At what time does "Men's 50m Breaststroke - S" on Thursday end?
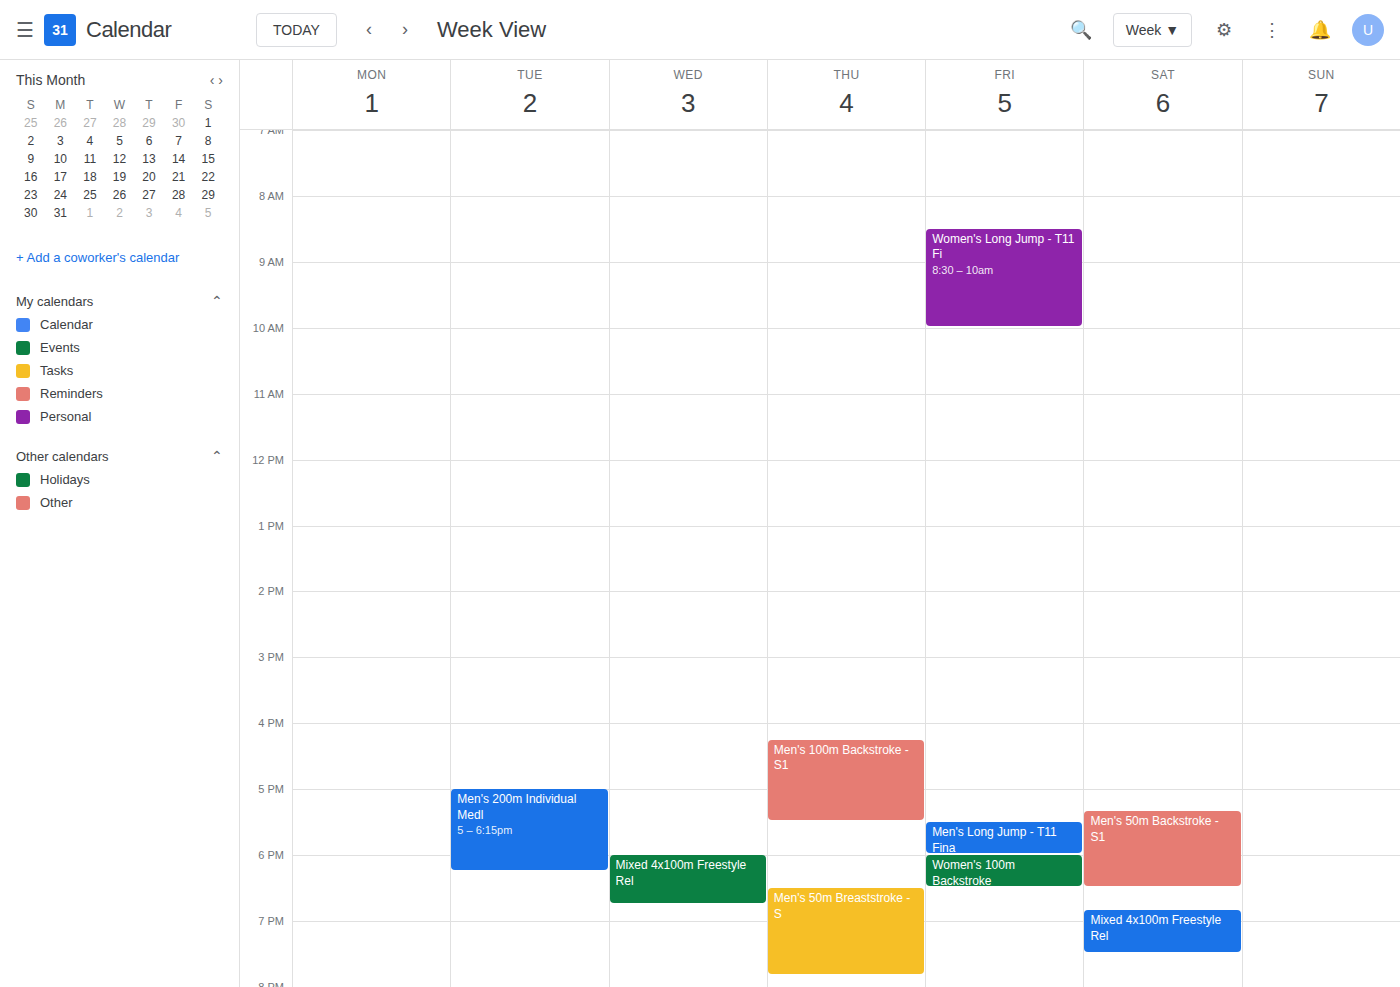
7:50 PM